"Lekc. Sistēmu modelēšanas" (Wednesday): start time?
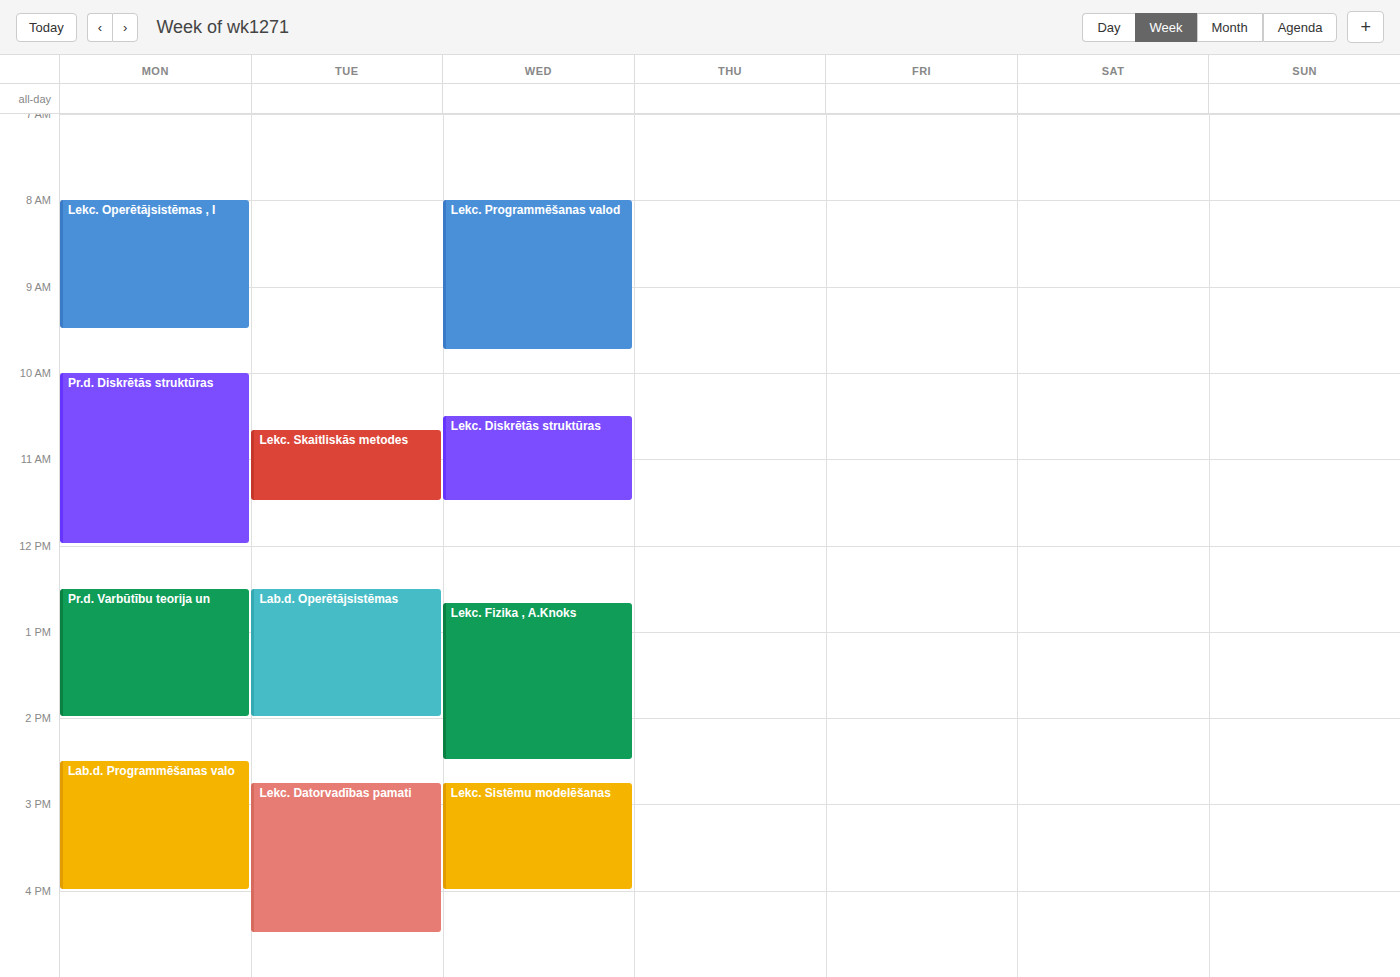
2:45 PM